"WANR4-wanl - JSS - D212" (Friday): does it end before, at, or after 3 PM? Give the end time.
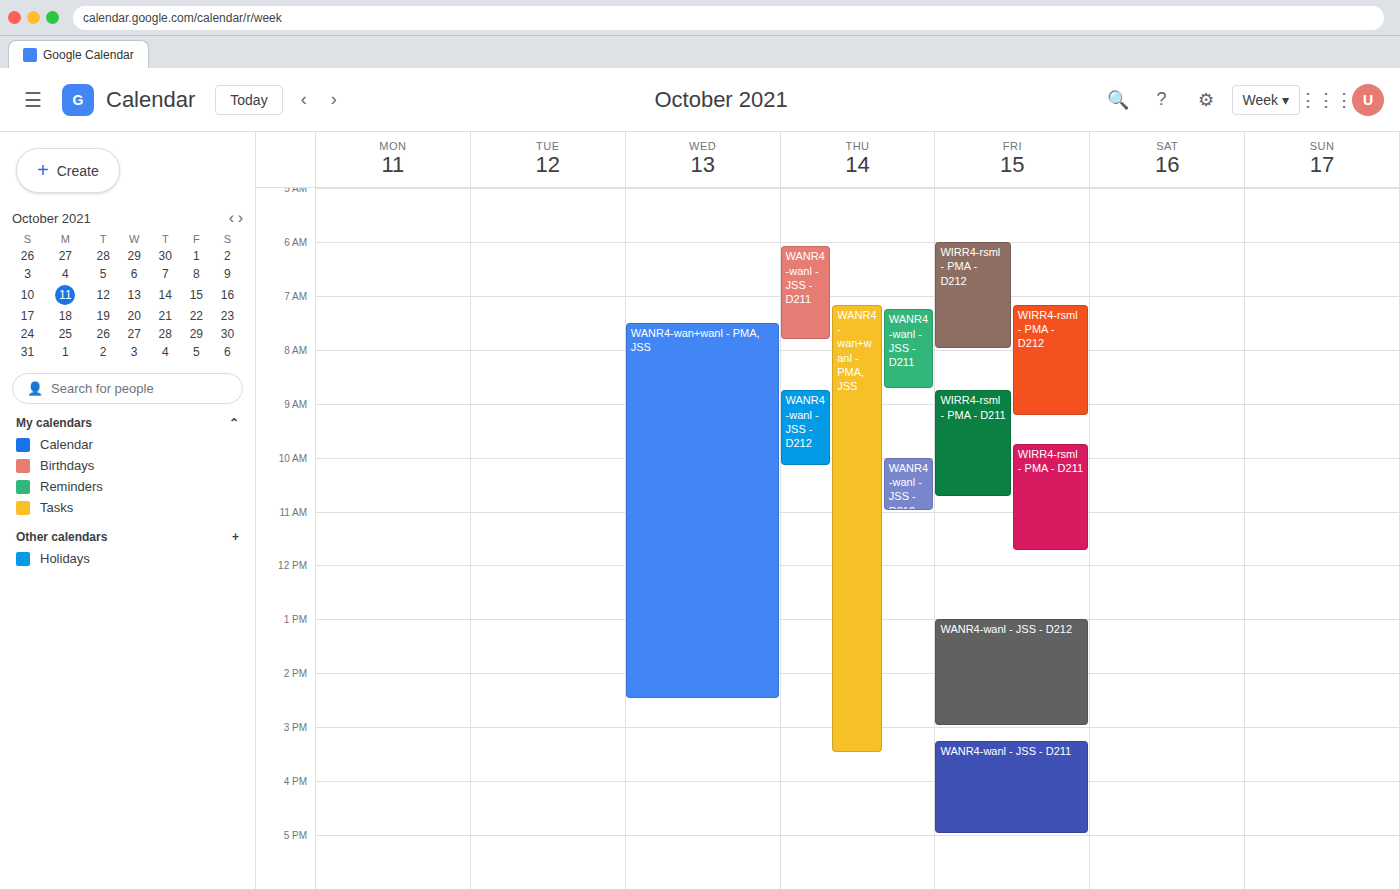
3:00 PM -- exactly at 3 PM, on the 3 PM line.